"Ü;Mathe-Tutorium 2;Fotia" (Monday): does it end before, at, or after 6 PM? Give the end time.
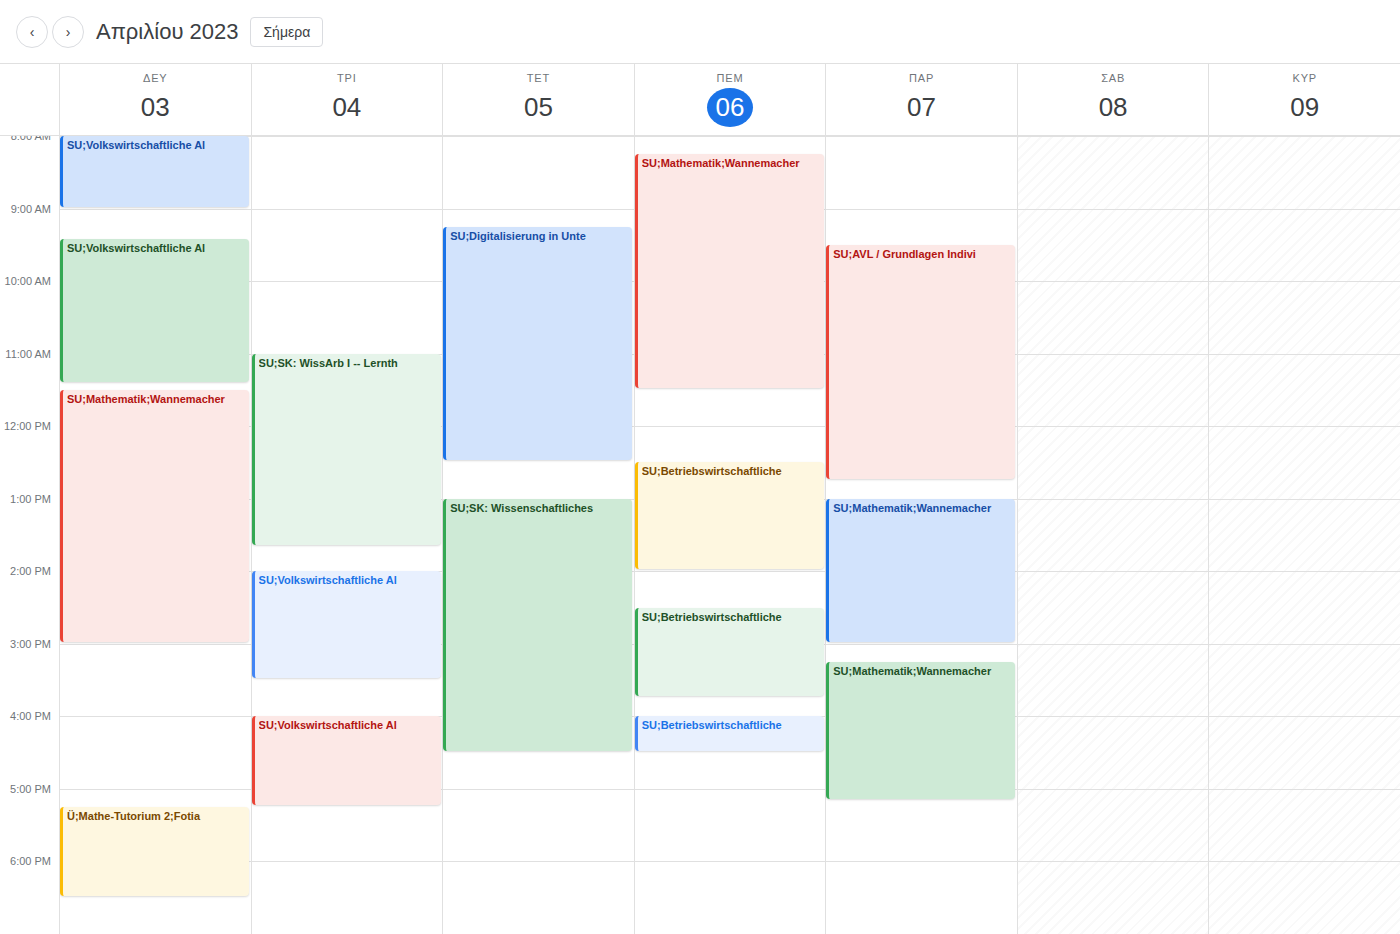
6:30 PM -- after 6 PM, 30 minutes below the 6 PM line.